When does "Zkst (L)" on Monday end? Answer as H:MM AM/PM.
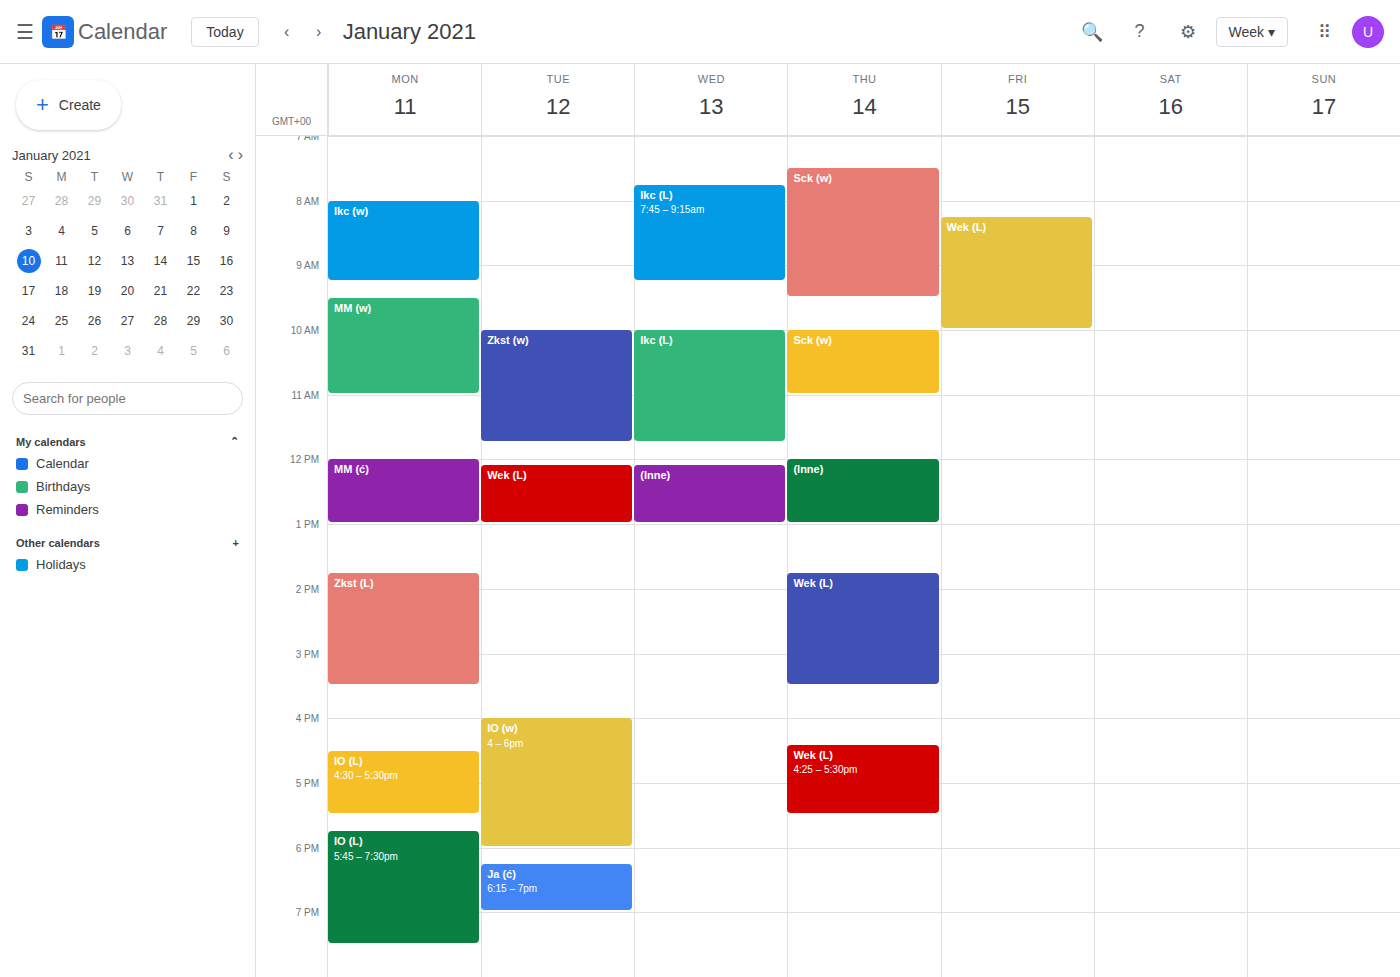
3:30 PM